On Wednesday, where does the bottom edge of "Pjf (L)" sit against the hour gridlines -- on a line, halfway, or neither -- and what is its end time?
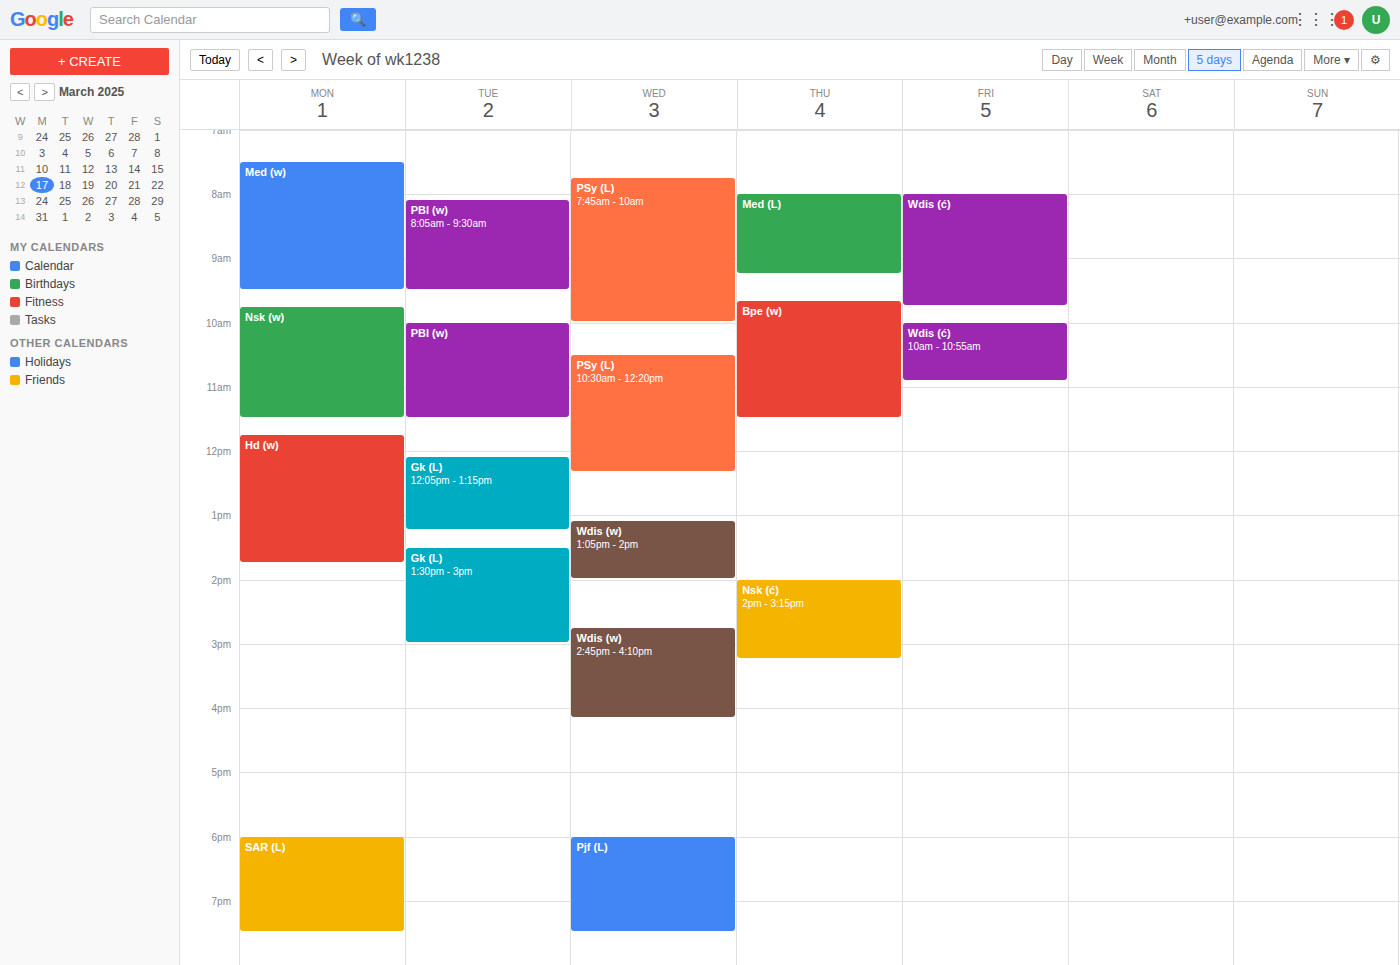
7:30 PM -- halfway between the 7 PM and 8 PM lines.